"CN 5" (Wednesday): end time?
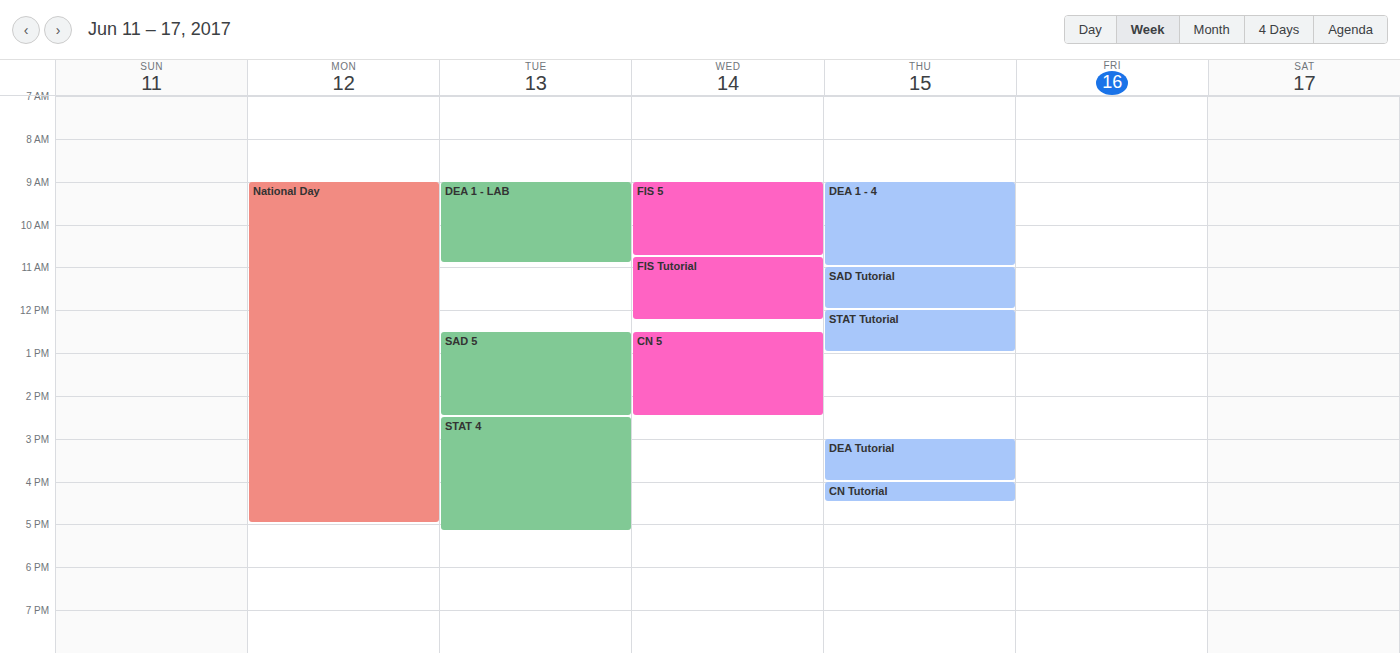
14:30